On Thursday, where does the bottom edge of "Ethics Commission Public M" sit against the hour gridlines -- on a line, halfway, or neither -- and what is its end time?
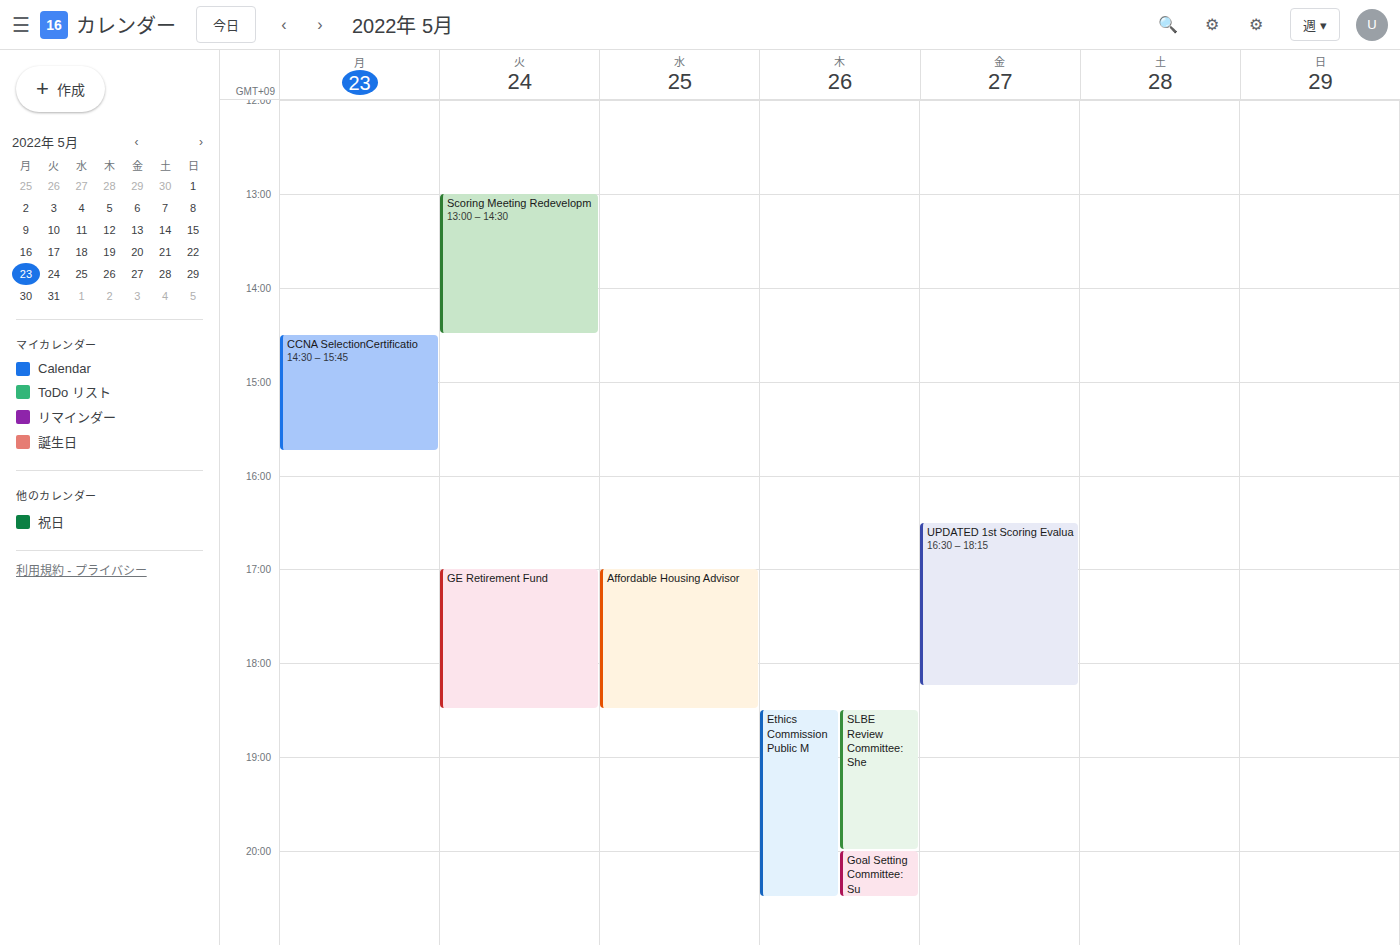
8:30 PM -- halfway between the 8 PM and 9 PM lines.